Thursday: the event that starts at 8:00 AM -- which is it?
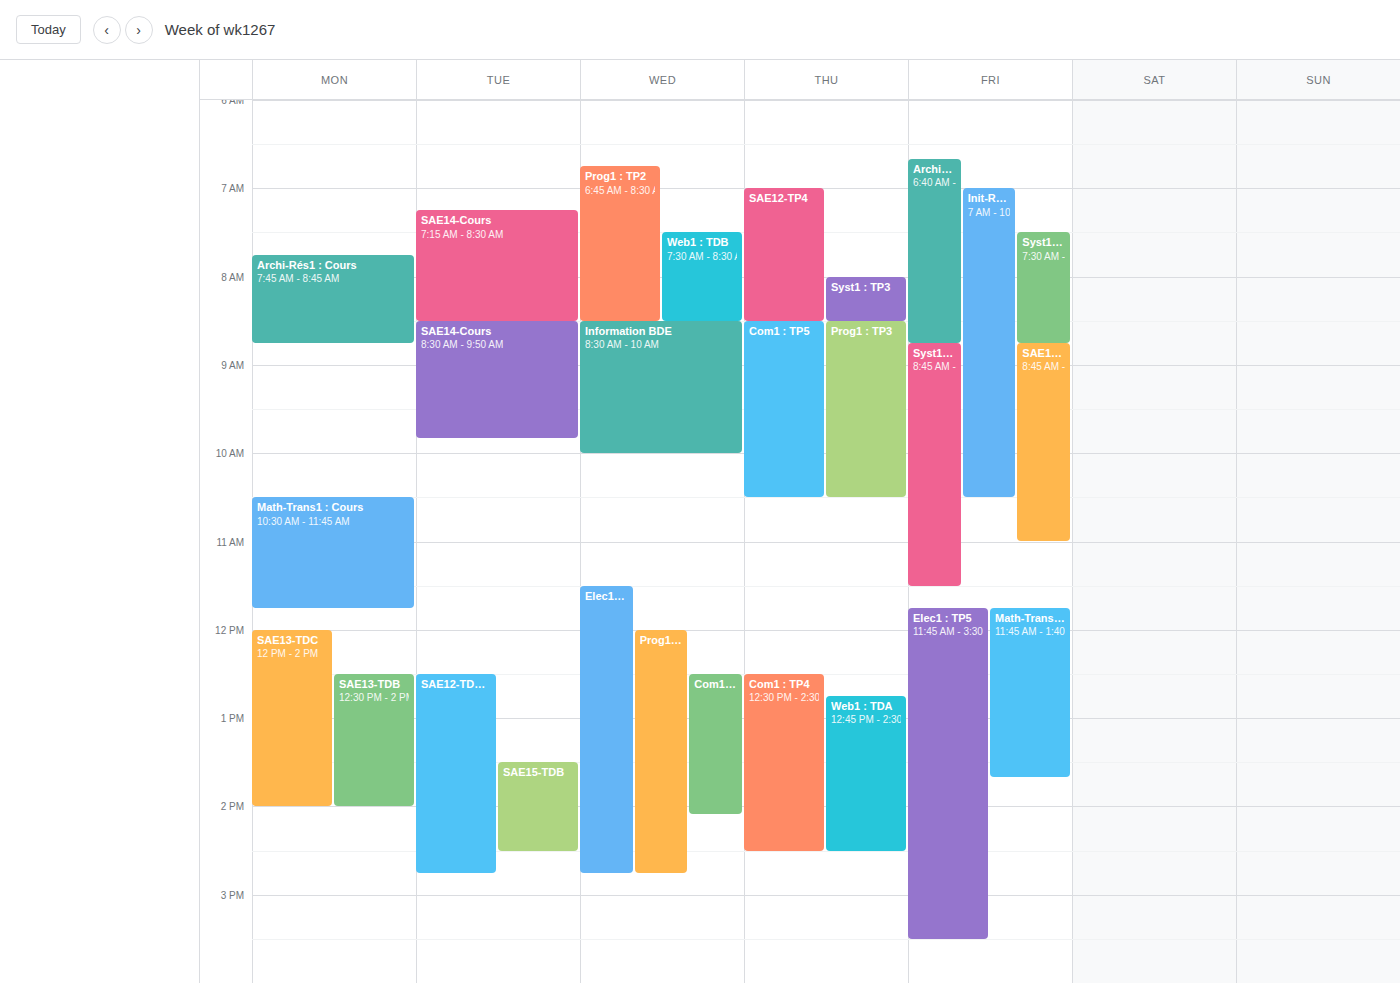
"Syst1 : TP3"